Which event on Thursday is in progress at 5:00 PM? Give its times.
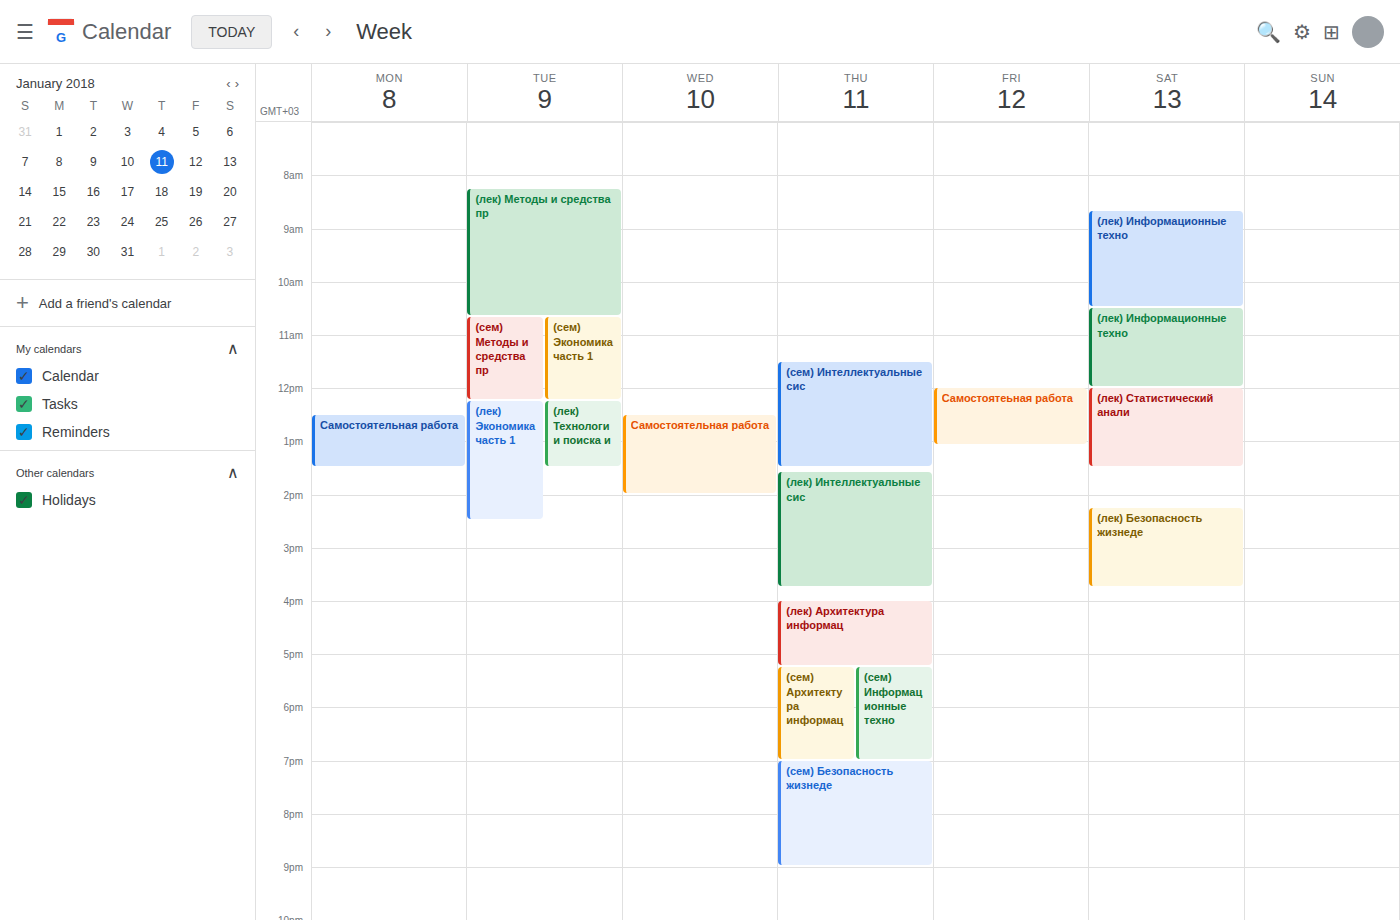
"(лек) Архитектура информац", 4:00 PM to 5:15 PM